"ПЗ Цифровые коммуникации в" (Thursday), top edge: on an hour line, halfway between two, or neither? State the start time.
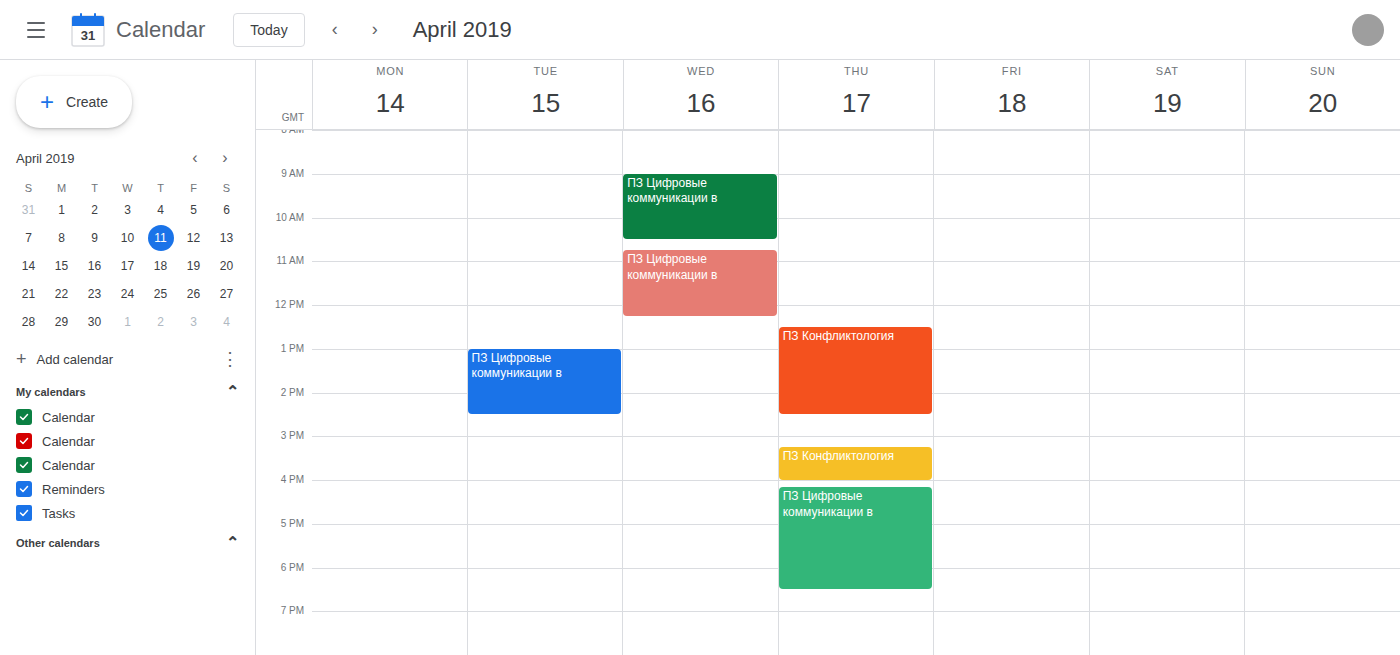
4:10 PM -- neither: 10 minutes below the 4 PM line and 50 minutes above the 5 PM line.